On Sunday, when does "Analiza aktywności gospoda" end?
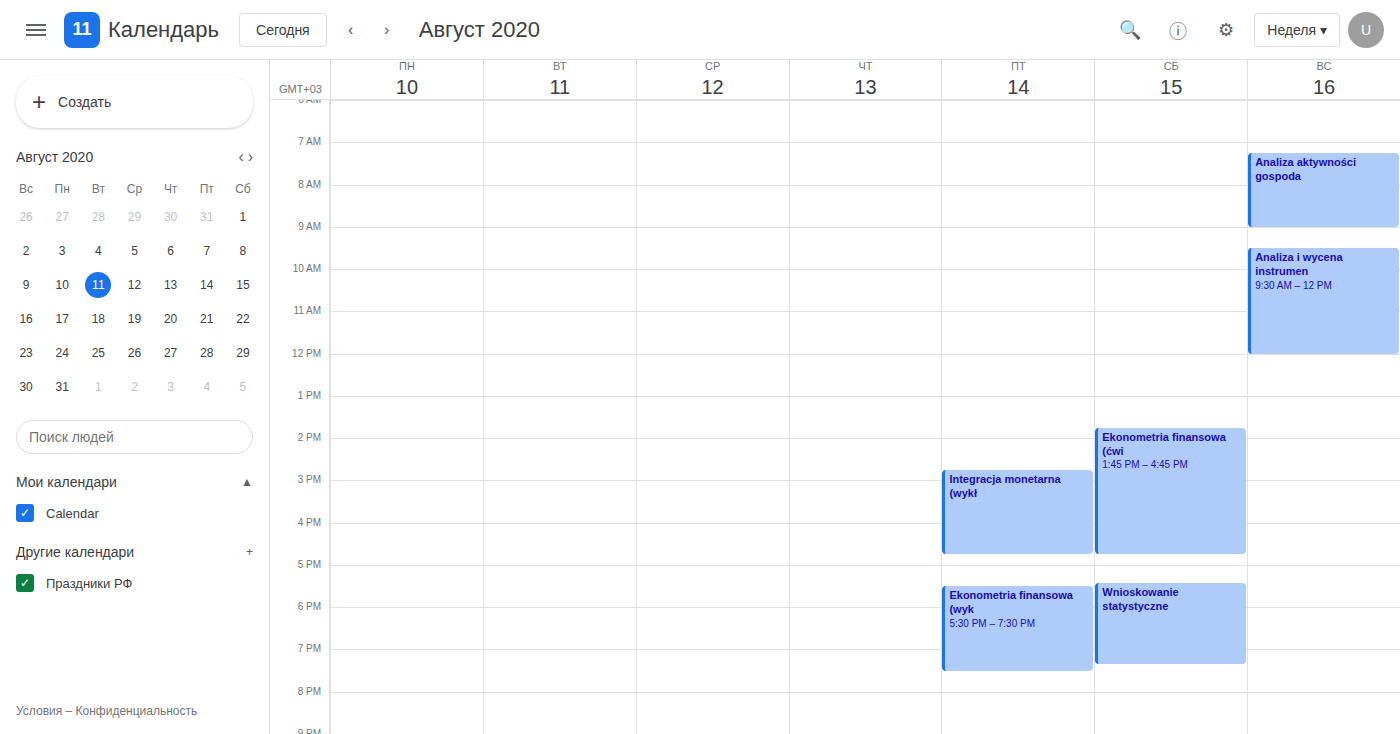
9:00 AM